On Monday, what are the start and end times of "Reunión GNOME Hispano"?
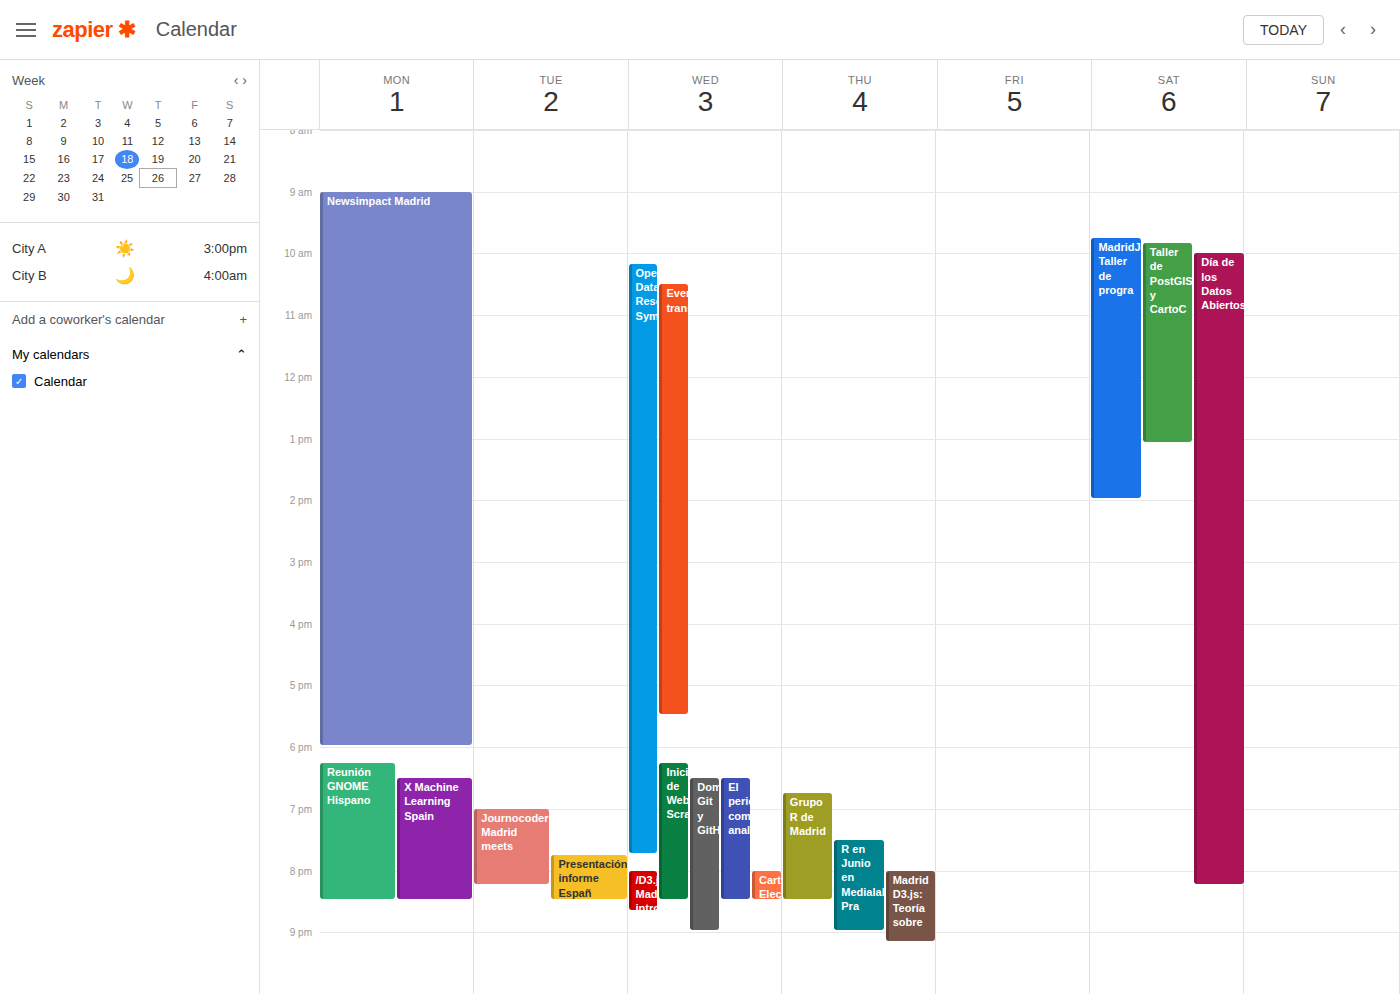
6:15 PM to 8:30 PM